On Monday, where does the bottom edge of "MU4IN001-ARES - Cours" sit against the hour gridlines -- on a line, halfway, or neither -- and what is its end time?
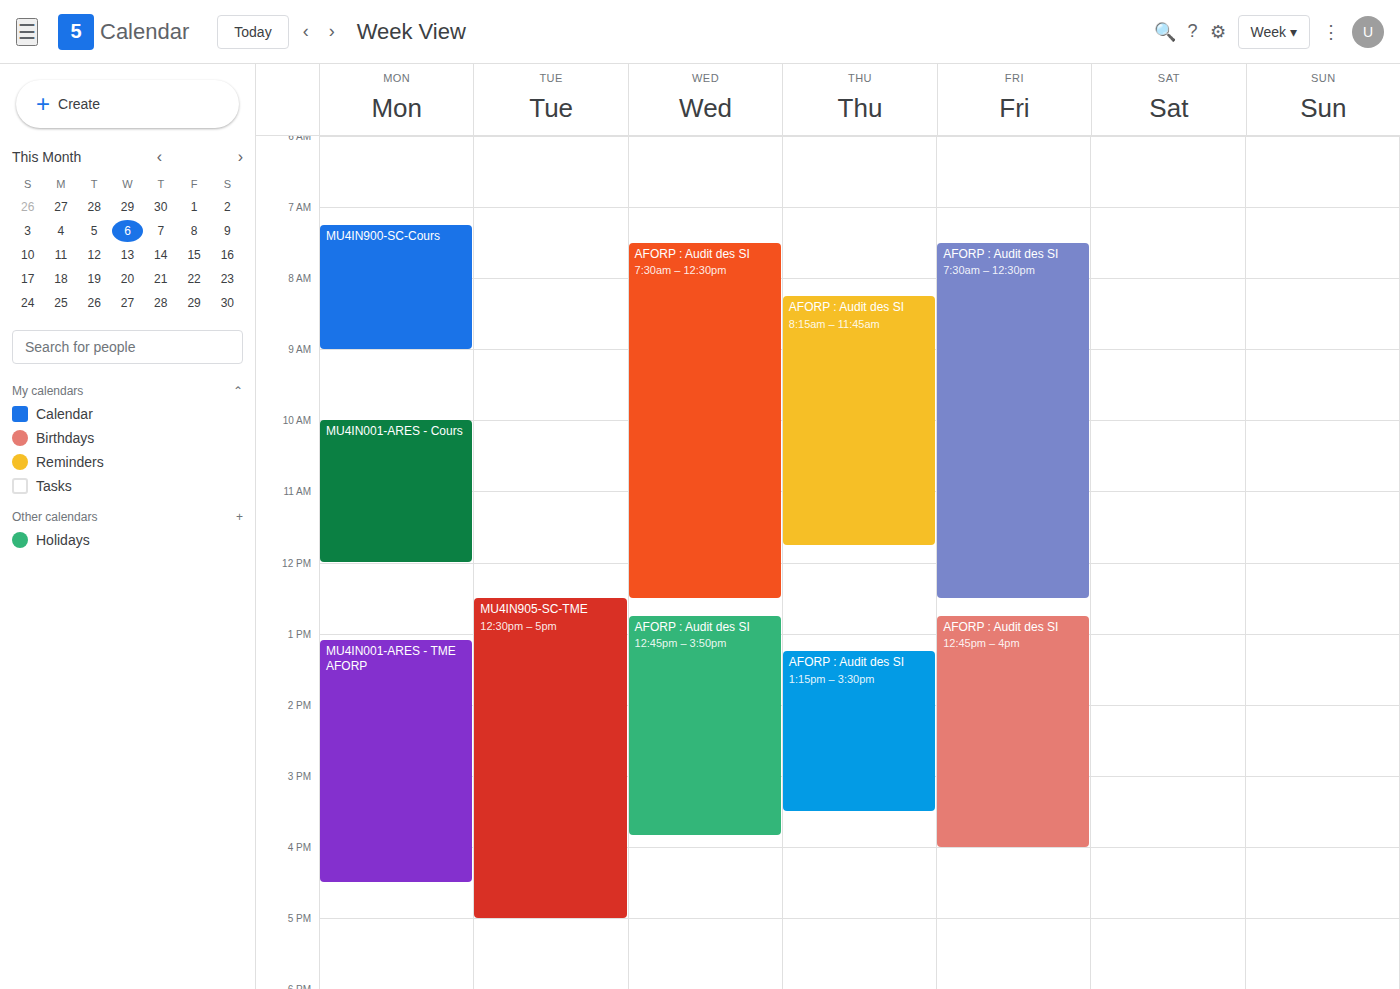
12:00 PM -- exactly on the 12 PM line.